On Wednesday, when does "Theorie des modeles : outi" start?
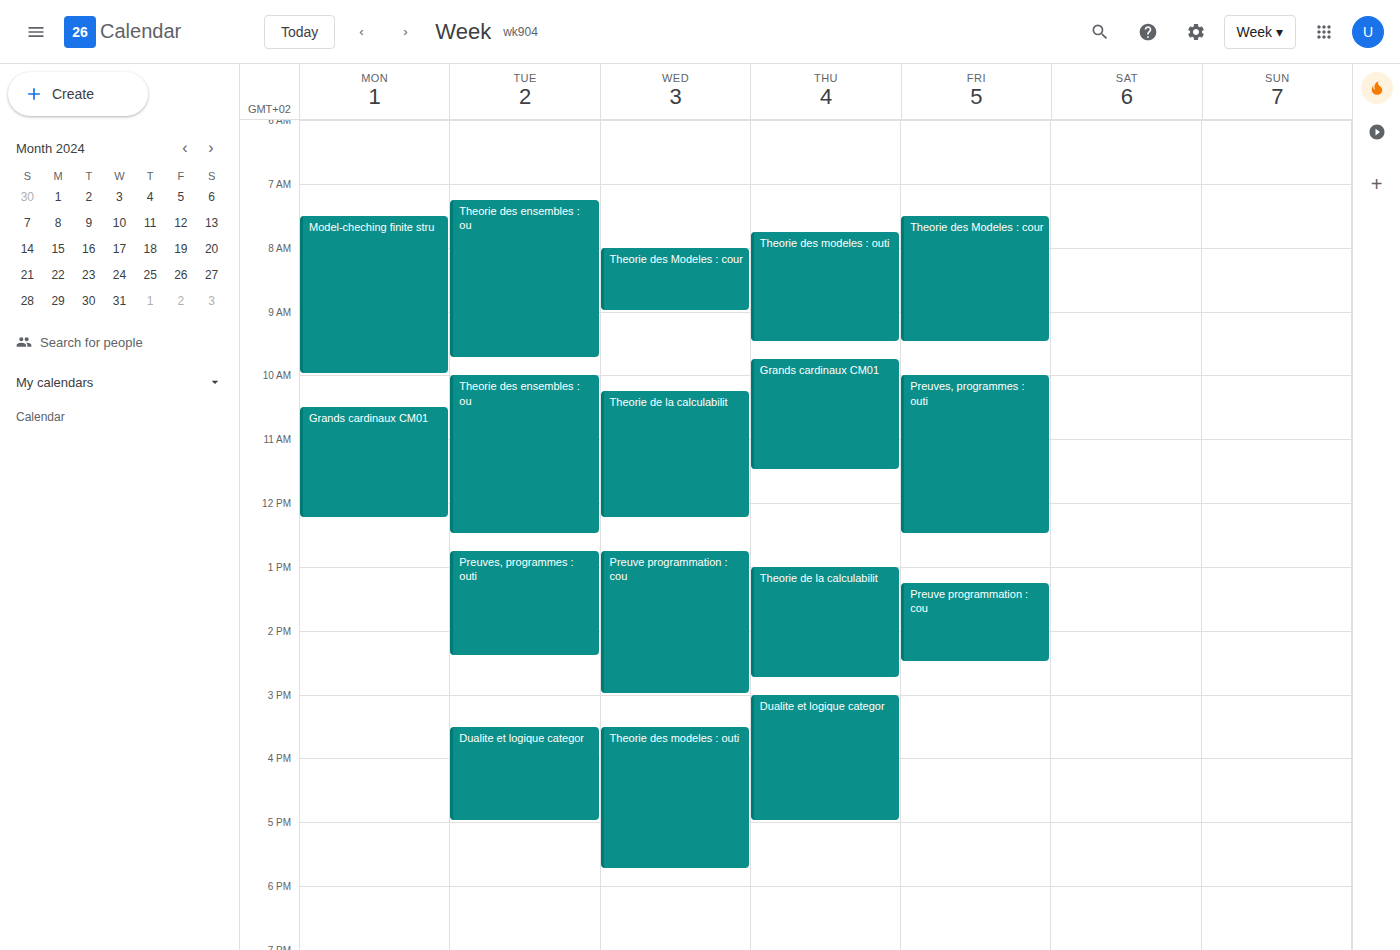
3:30 PM